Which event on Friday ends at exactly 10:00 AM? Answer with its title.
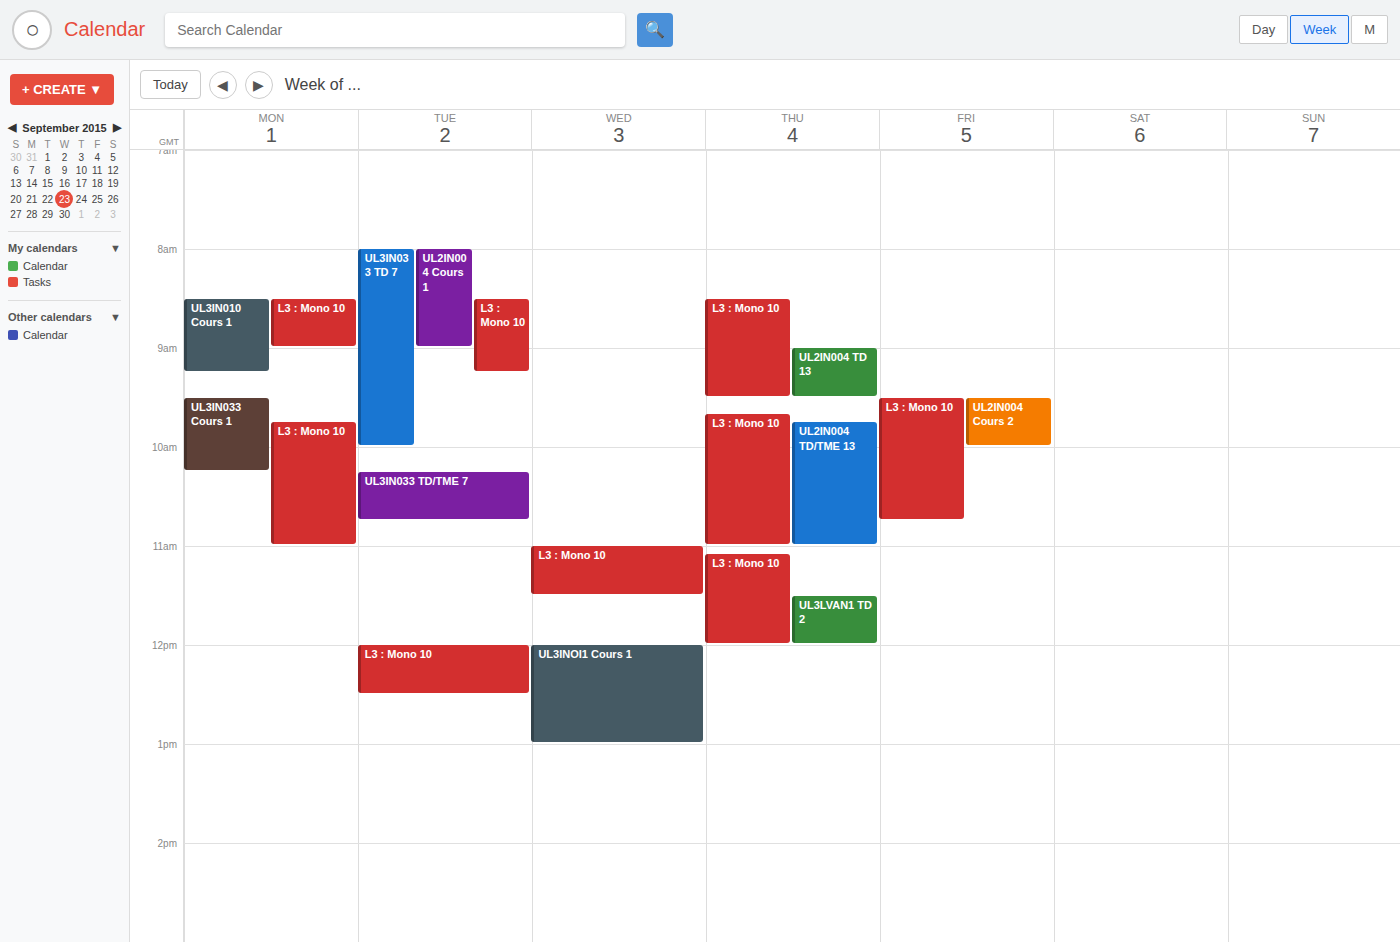
"UL2IN004 Cours 2"